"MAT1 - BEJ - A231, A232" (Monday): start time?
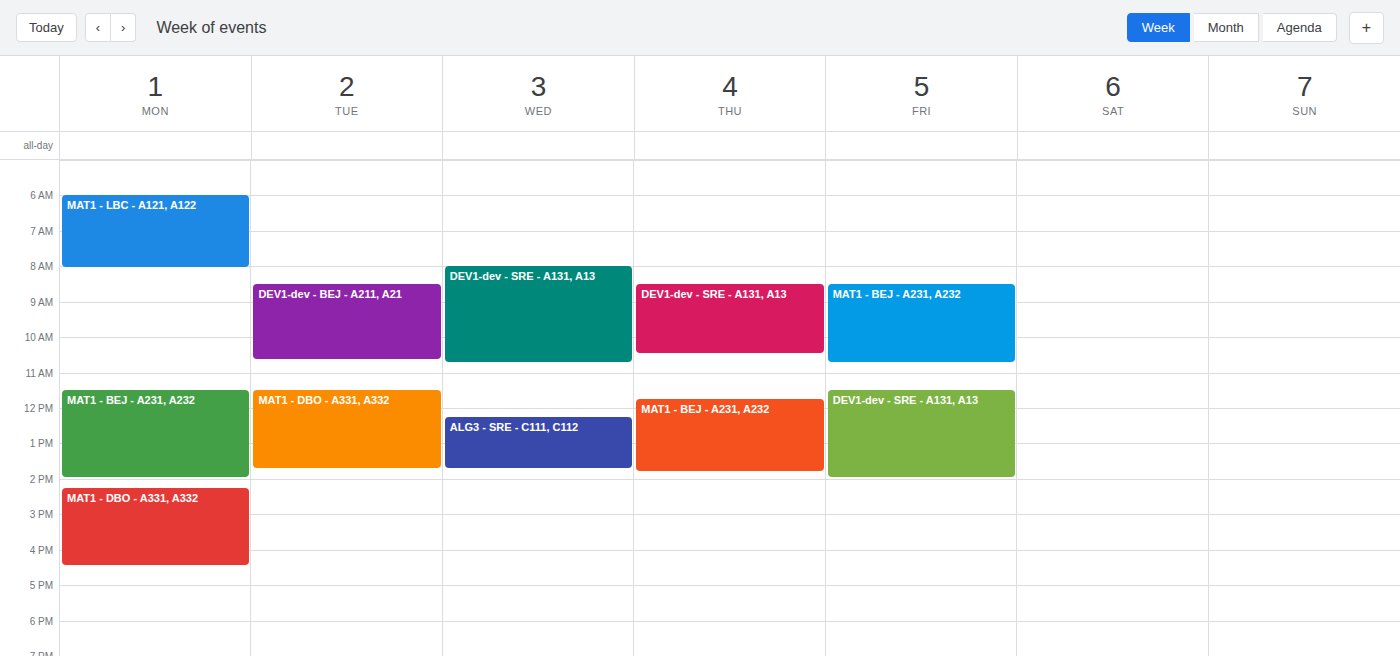
11:30 AM